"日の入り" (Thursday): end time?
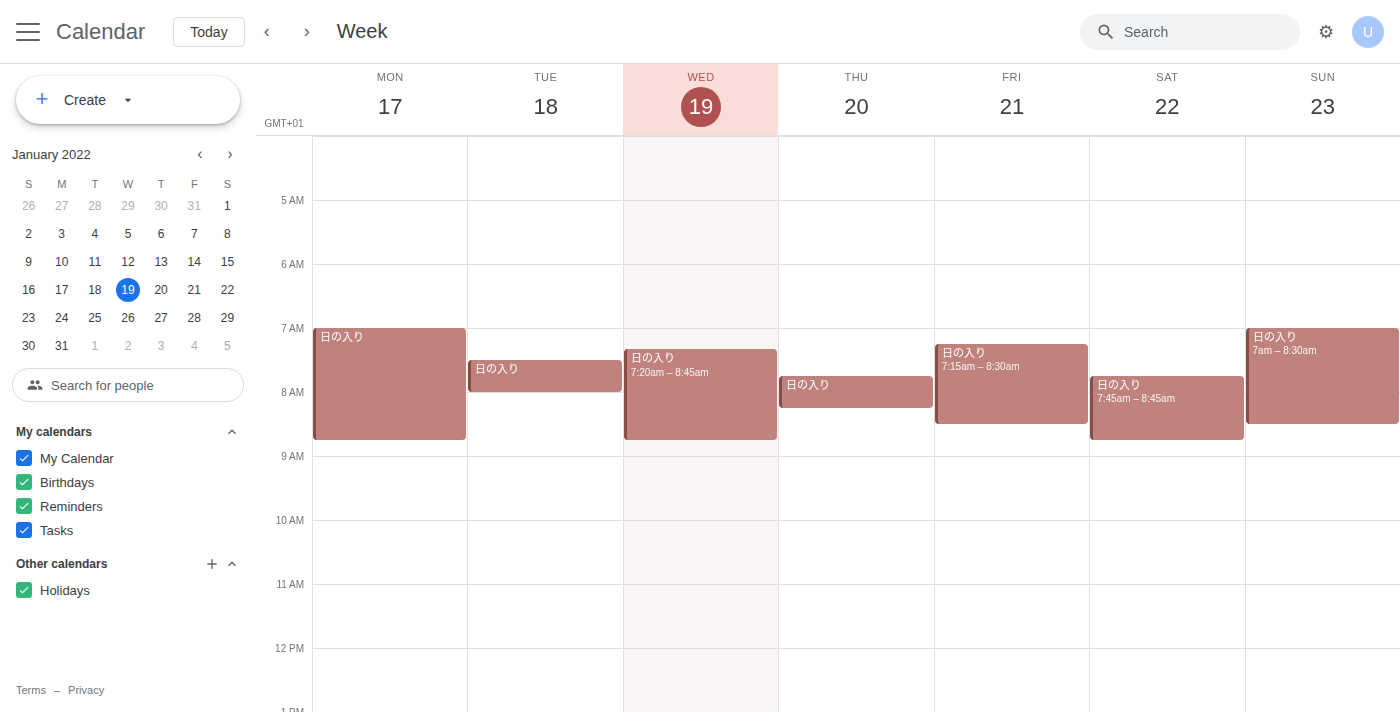
8:15 AM